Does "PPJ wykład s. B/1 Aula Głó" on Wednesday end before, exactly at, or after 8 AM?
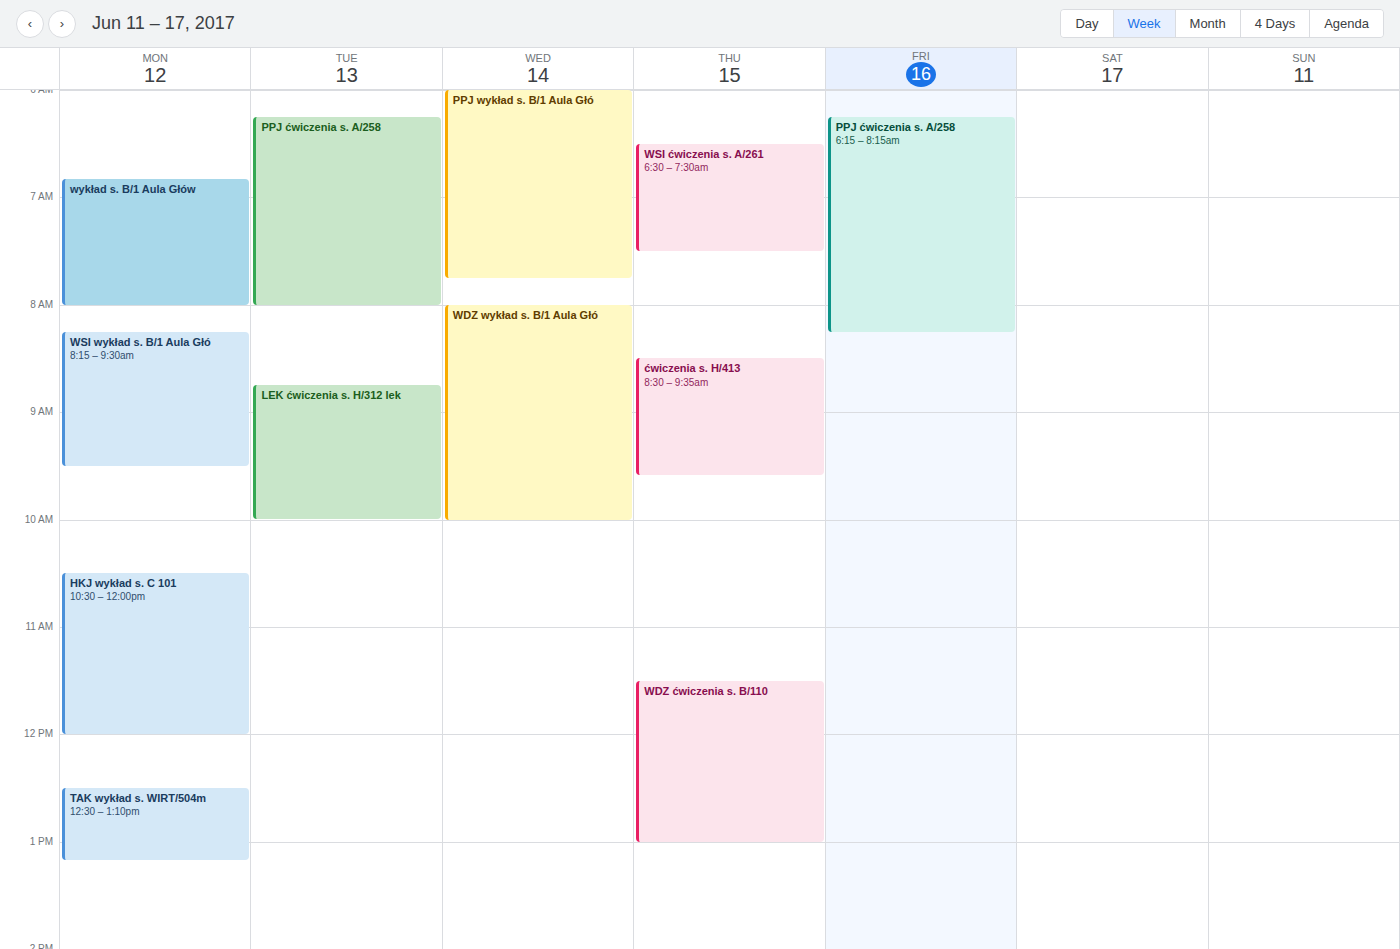
7:45 AM -- before 8 AM, 15 minutes above the 8 AM line.